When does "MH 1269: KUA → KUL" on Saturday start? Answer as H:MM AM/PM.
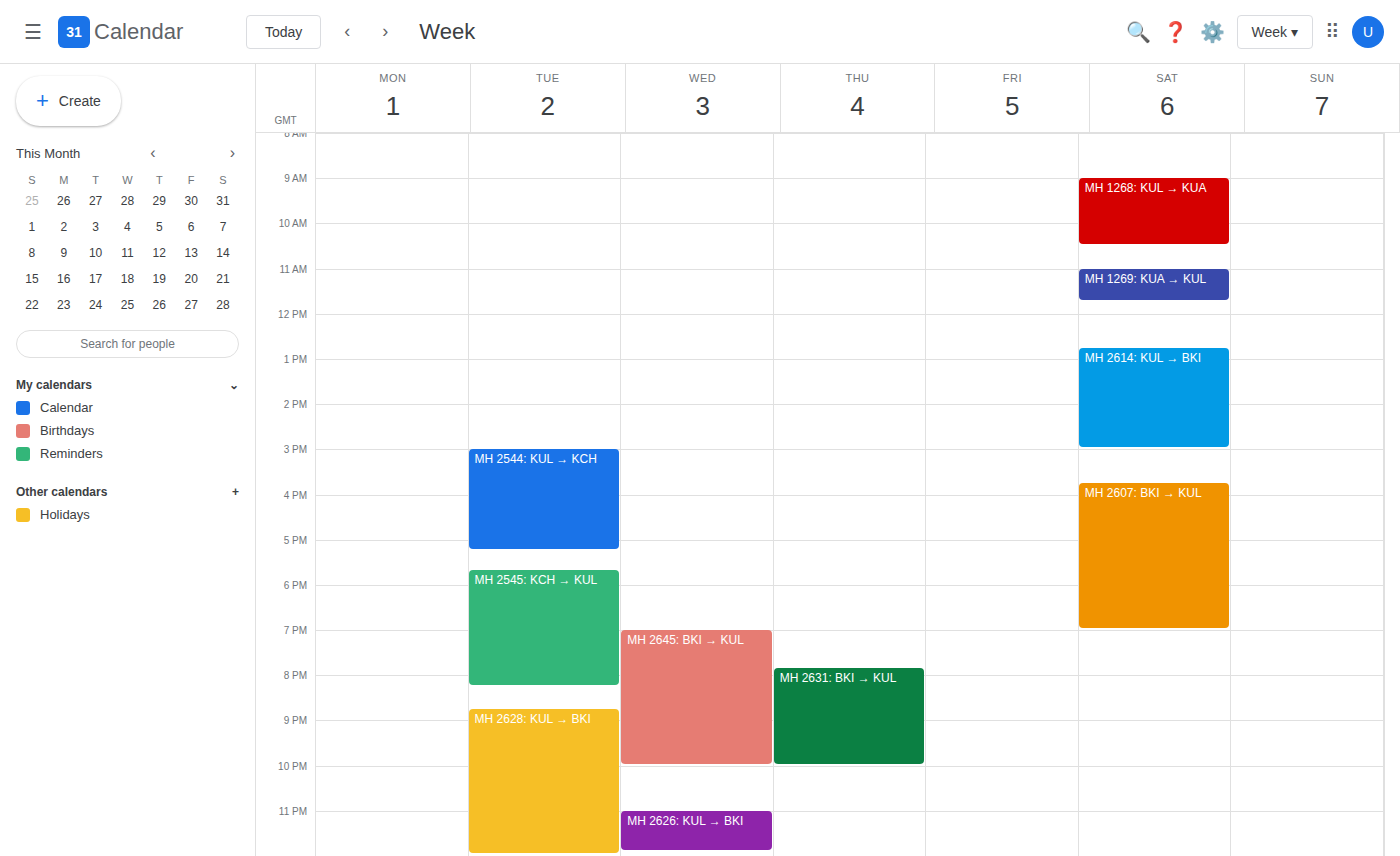
11:00 AM